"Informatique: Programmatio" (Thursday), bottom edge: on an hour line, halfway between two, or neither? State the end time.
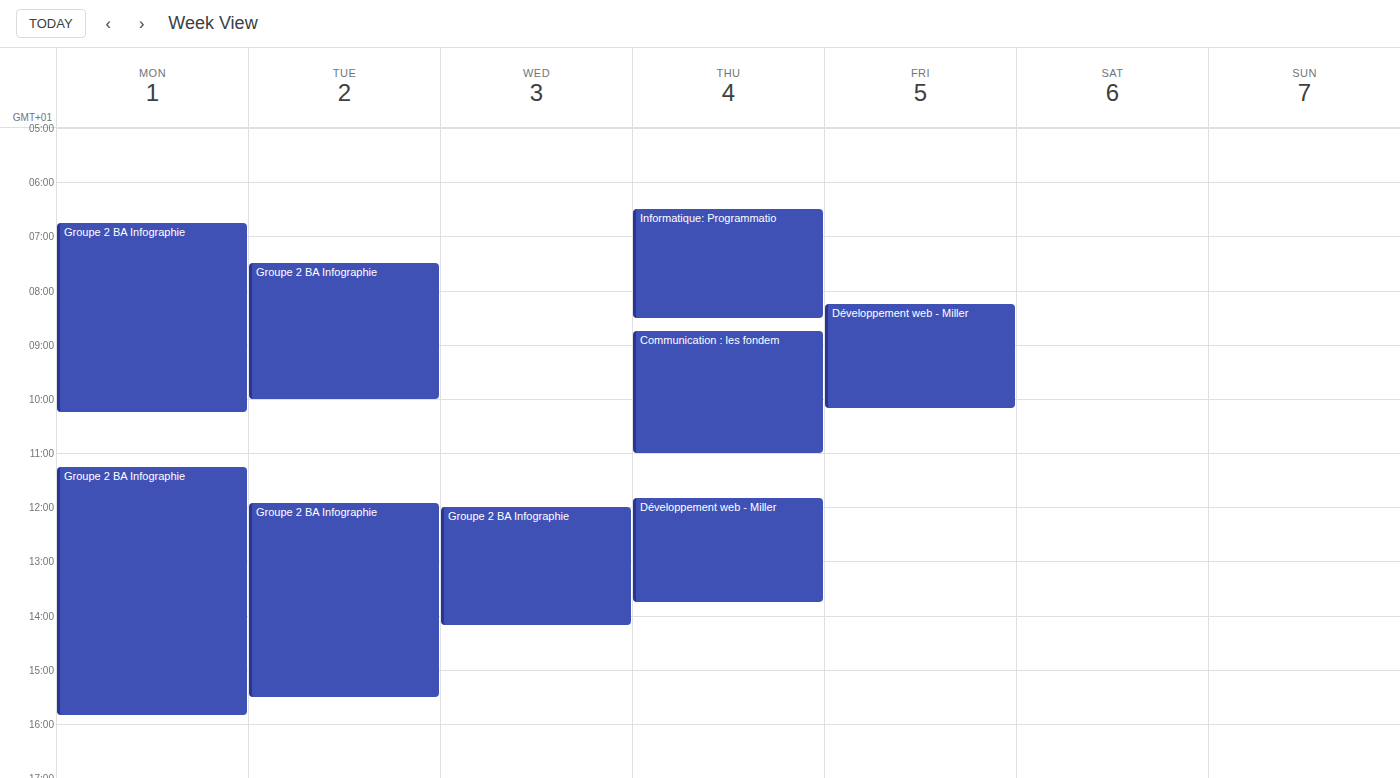
8:30 AM -- halfway between the 8 AM and 9 AM lines.